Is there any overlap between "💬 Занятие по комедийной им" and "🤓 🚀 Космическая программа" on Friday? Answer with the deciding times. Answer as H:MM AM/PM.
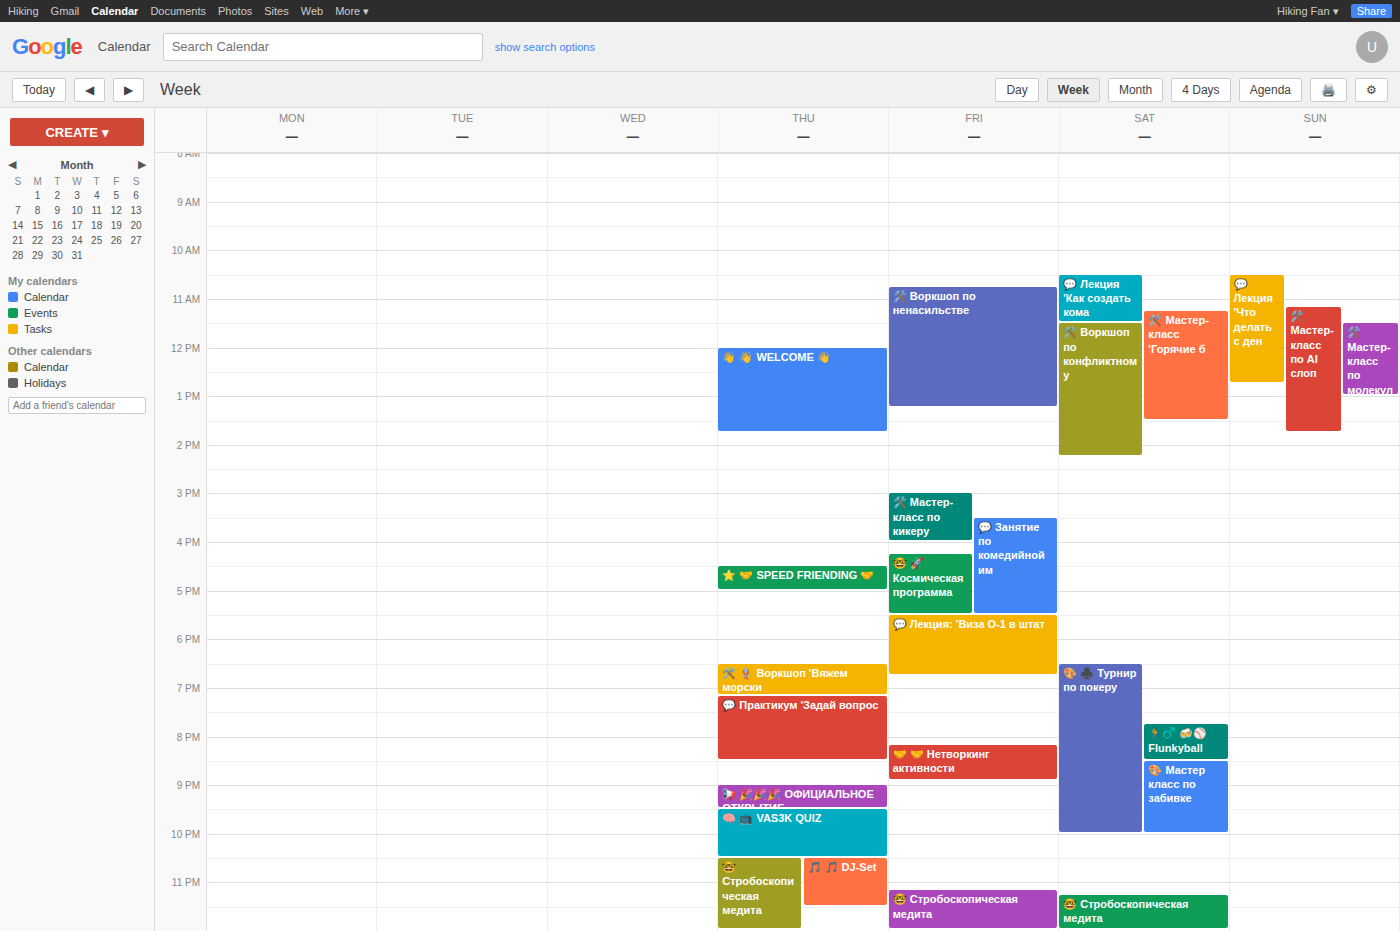
"🤓 🚀 Космическая программа" starts at 4:15 PM, before "💬 Занятие по комедийной им" ends at 5:30 PM -- they overlap.